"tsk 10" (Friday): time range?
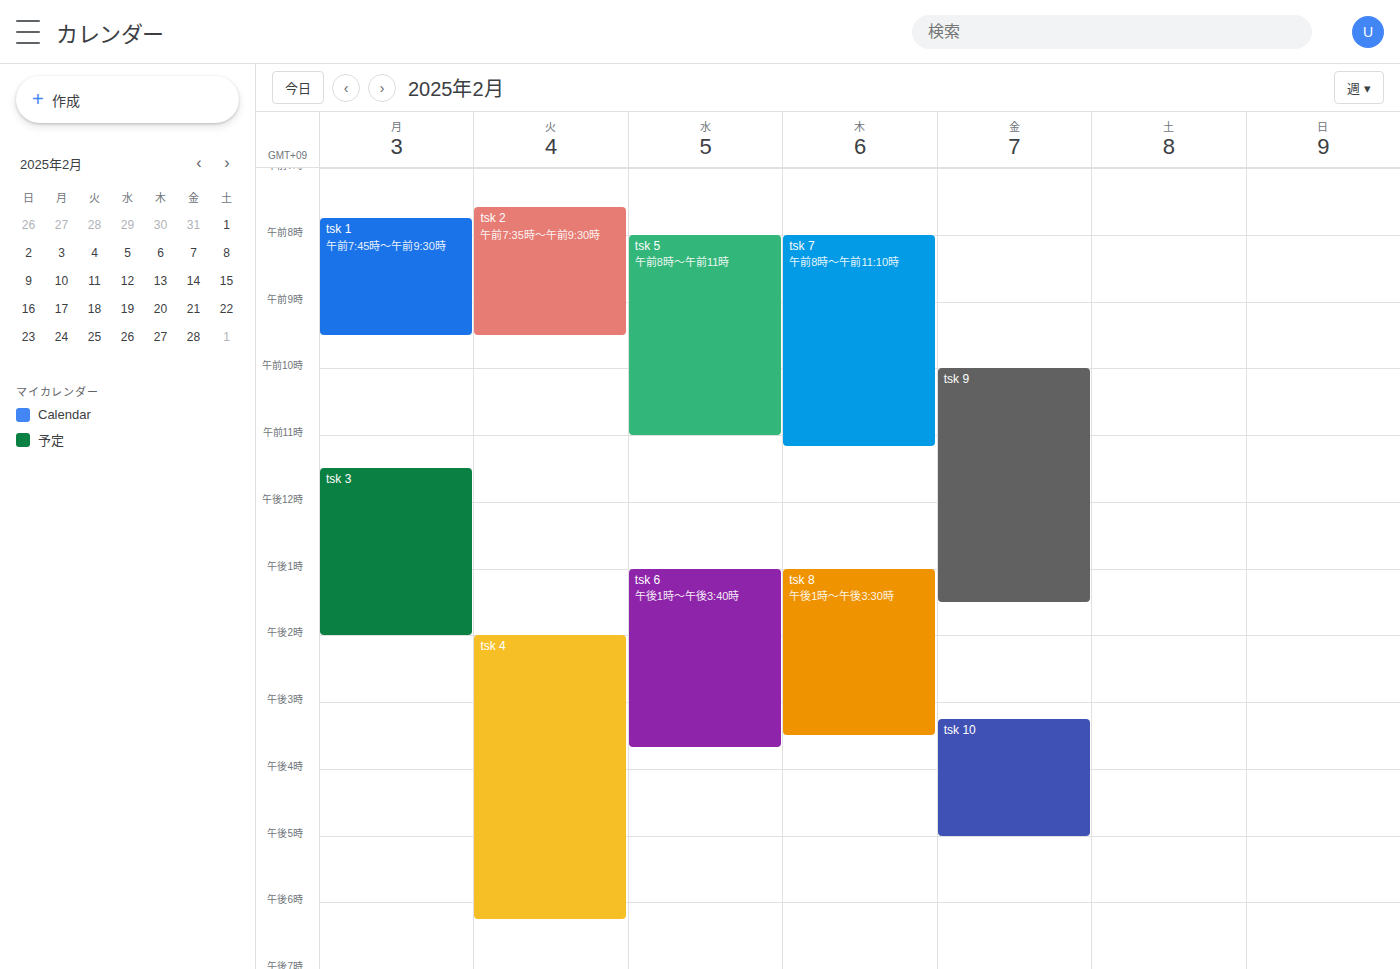
3:15 PM to 5:00 PM